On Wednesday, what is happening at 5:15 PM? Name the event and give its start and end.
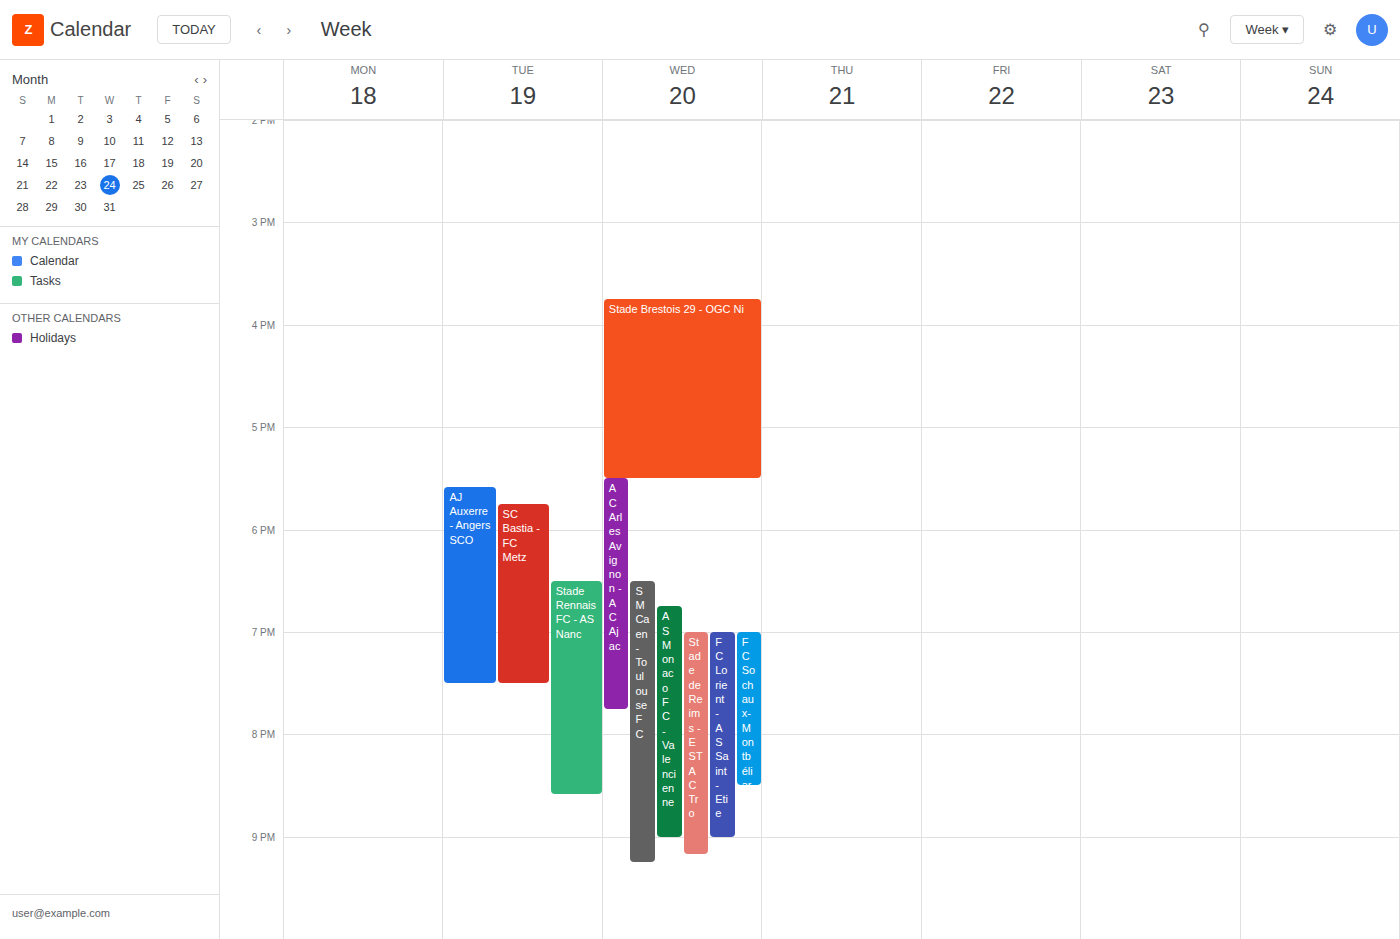
"Stade Brestois 29 - OGC Ni", 3:45 PM to 5:30 PM